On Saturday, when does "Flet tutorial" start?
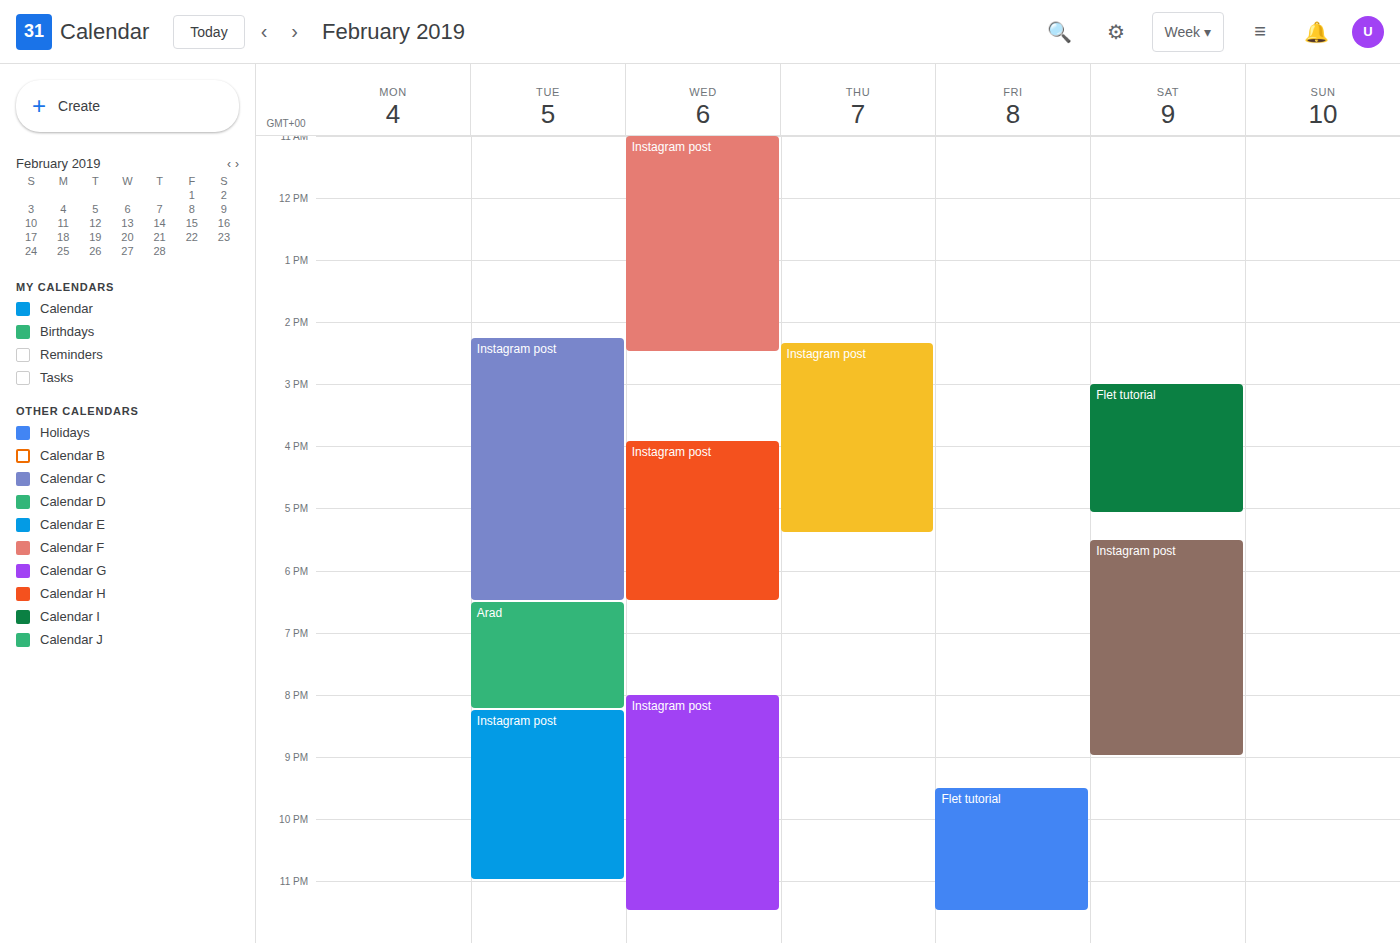
15:00